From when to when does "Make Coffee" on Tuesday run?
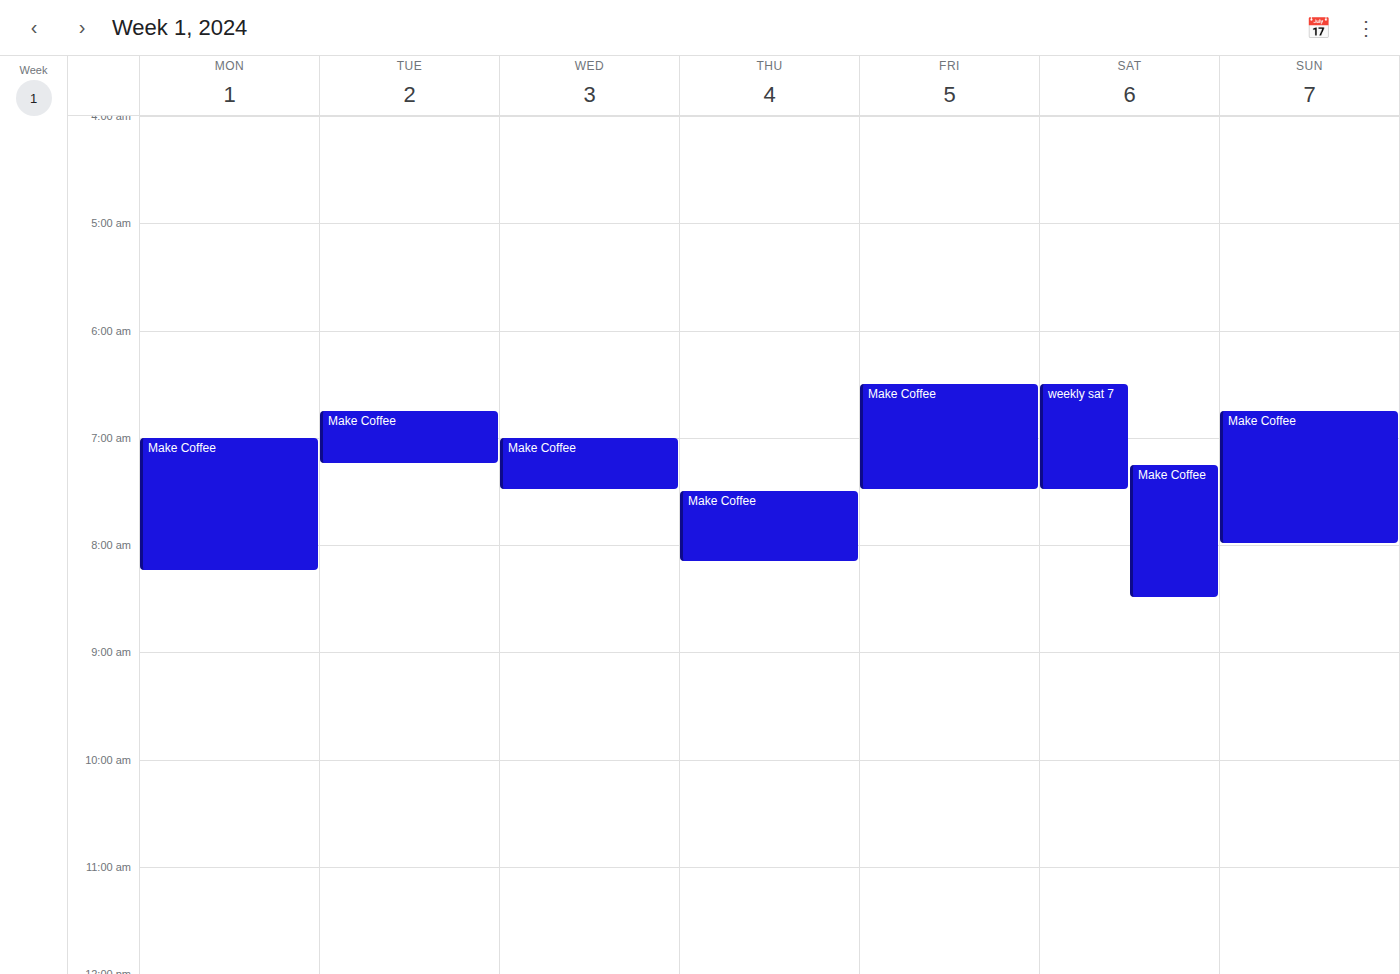
6:45 AM to 7:15 AM